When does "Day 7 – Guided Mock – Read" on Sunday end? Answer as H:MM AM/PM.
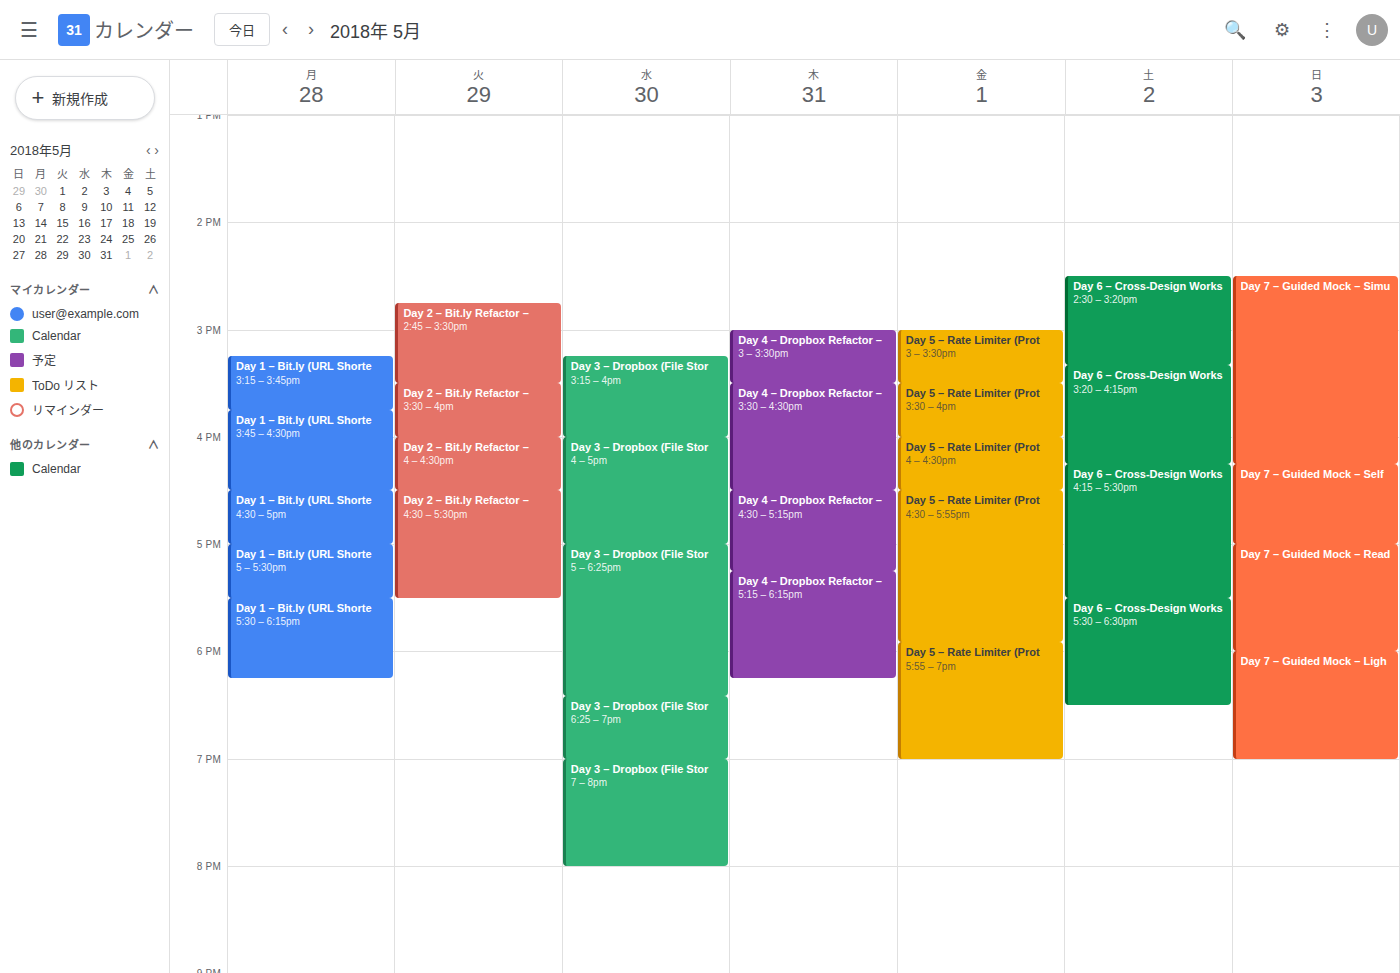
6:00 PM